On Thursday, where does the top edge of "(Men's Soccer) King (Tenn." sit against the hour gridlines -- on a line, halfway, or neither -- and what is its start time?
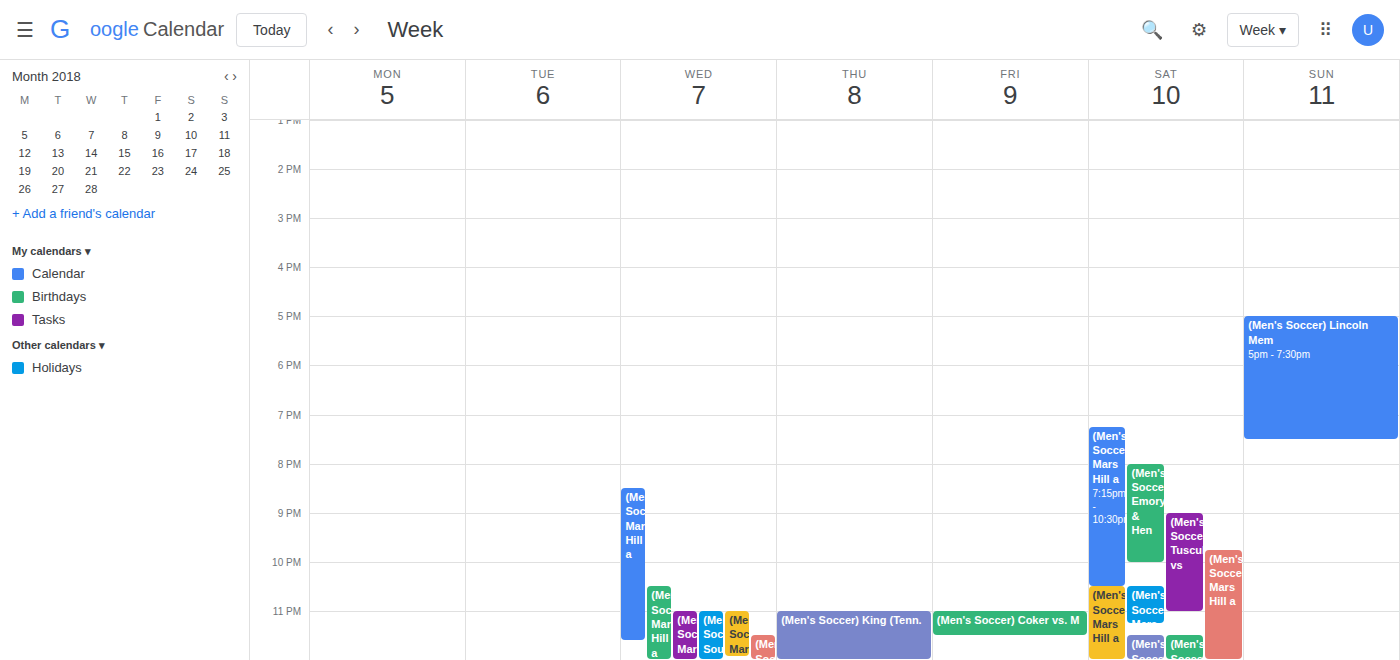
11:00 PM -- exactly on the 11 PM line.